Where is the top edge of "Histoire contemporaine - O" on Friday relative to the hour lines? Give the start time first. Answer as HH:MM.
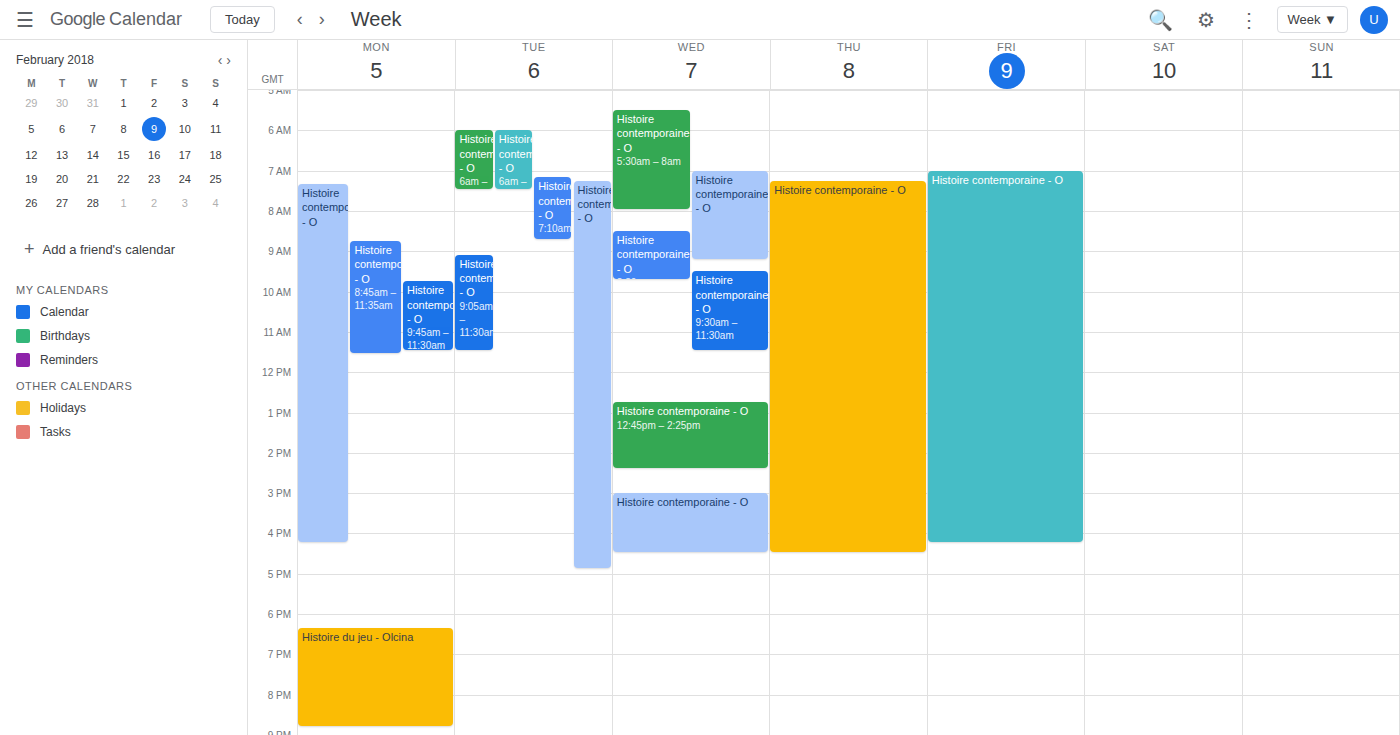
07:00 -- exactly on the 07:00 line.